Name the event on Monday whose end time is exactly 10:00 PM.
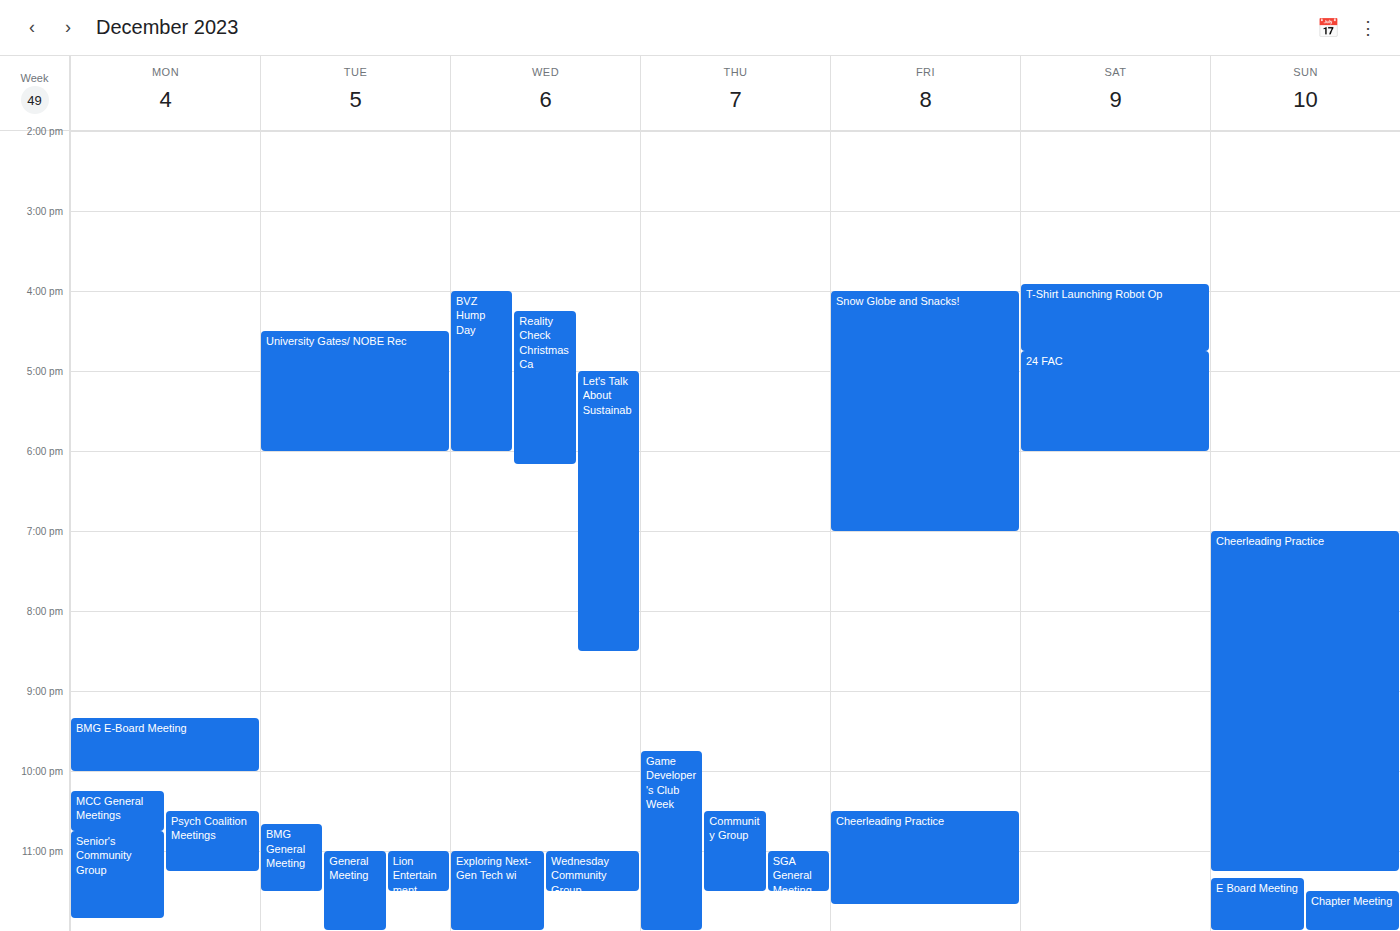
"BMG E-Board Meeting"